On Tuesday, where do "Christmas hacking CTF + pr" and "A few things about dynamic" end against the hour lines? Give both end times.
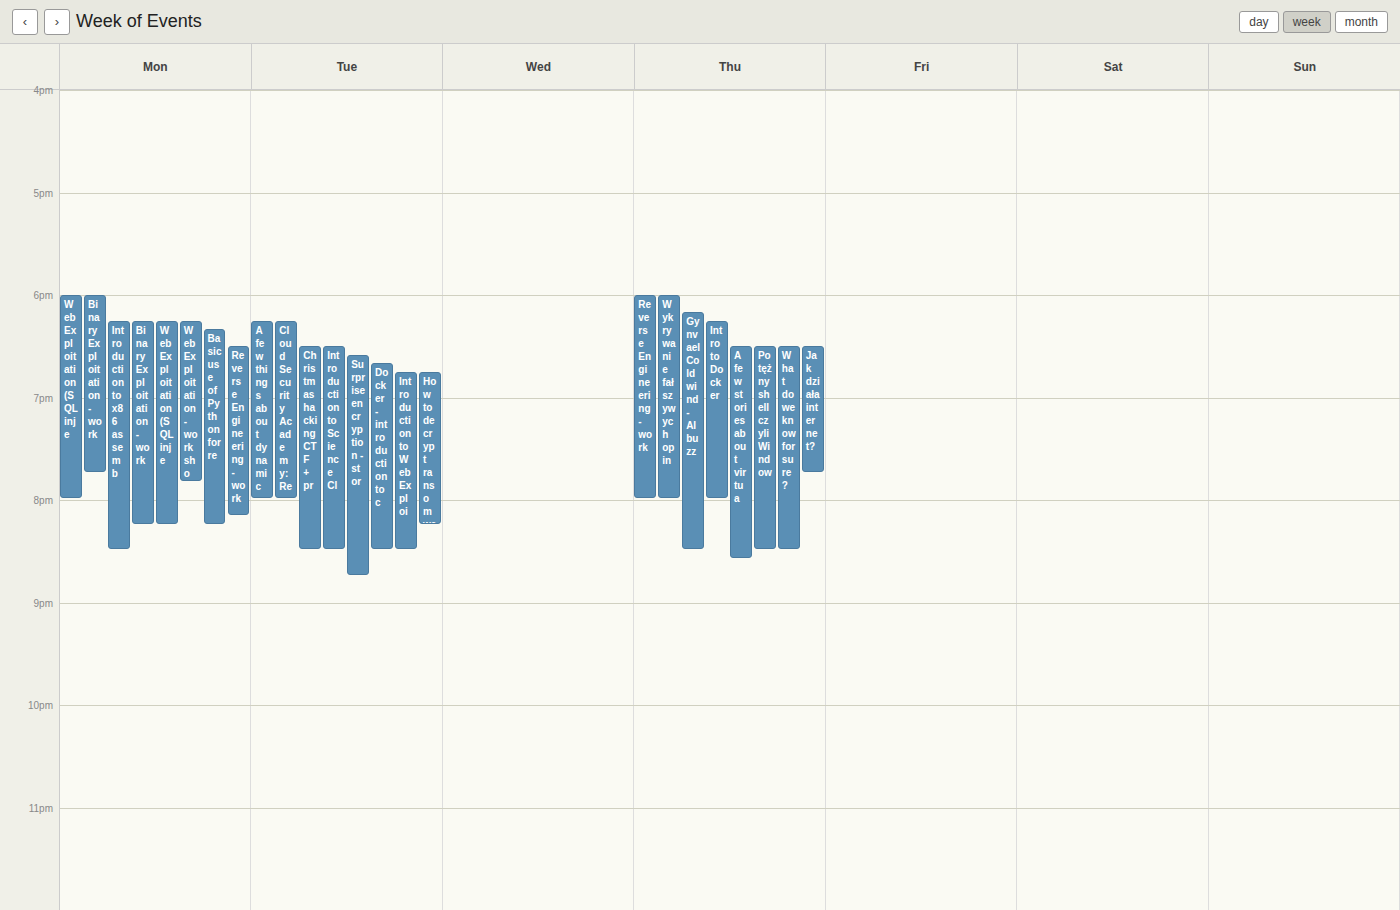
"Christmas hacking CTF + pr": 8:30 PM, halfway between the 8 PM and 9 PM lines. "A few things about dynamic": 8:00 PM, exactly on the 8 PM line.